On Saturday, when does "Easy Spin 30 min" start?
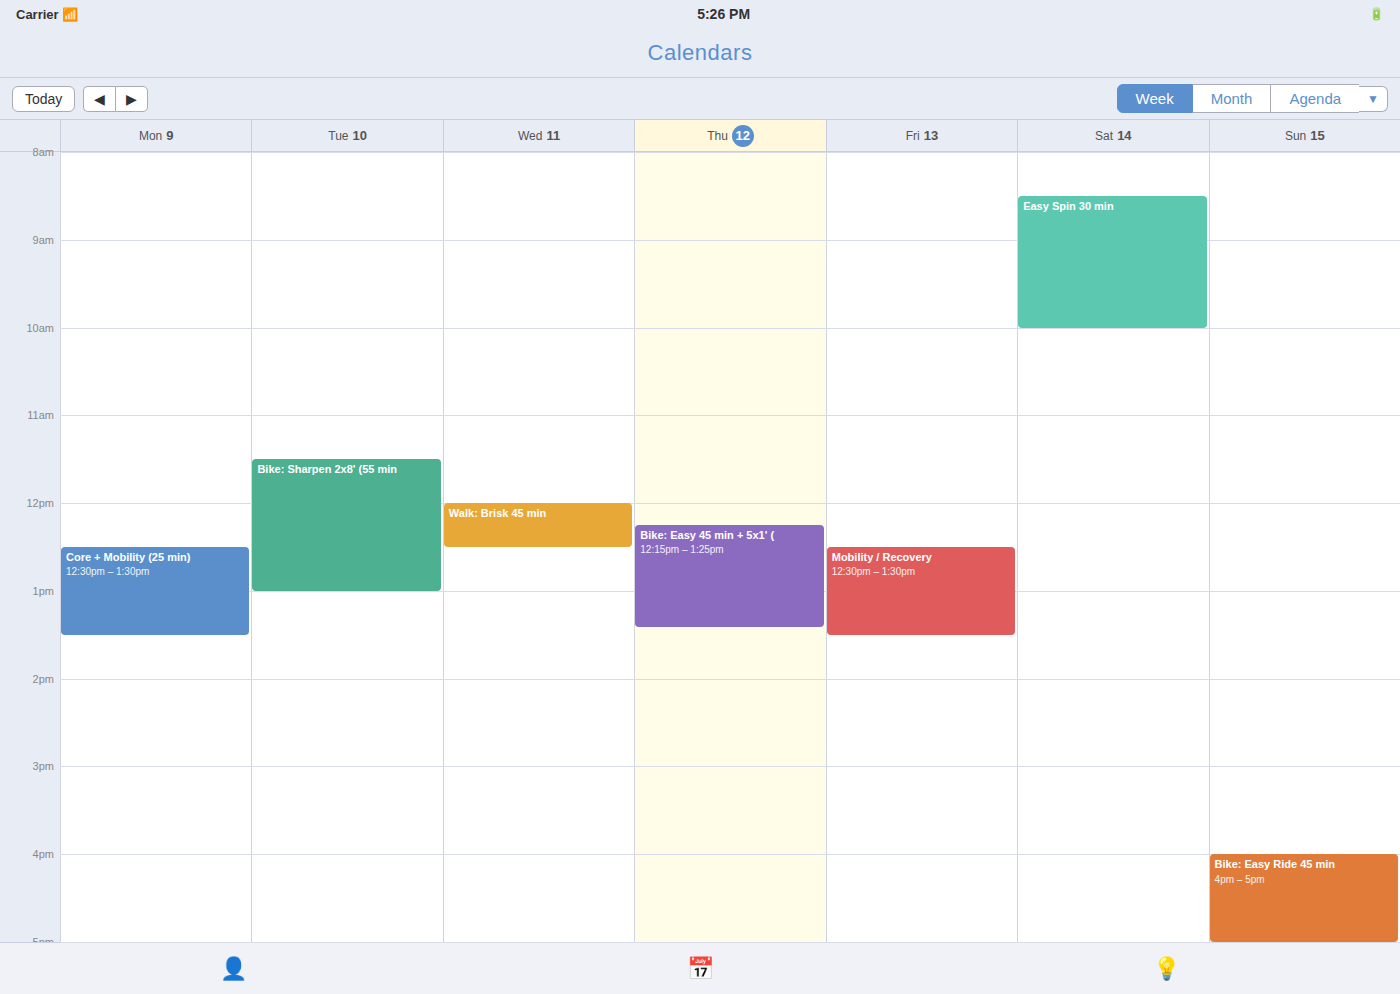
8:30 AM